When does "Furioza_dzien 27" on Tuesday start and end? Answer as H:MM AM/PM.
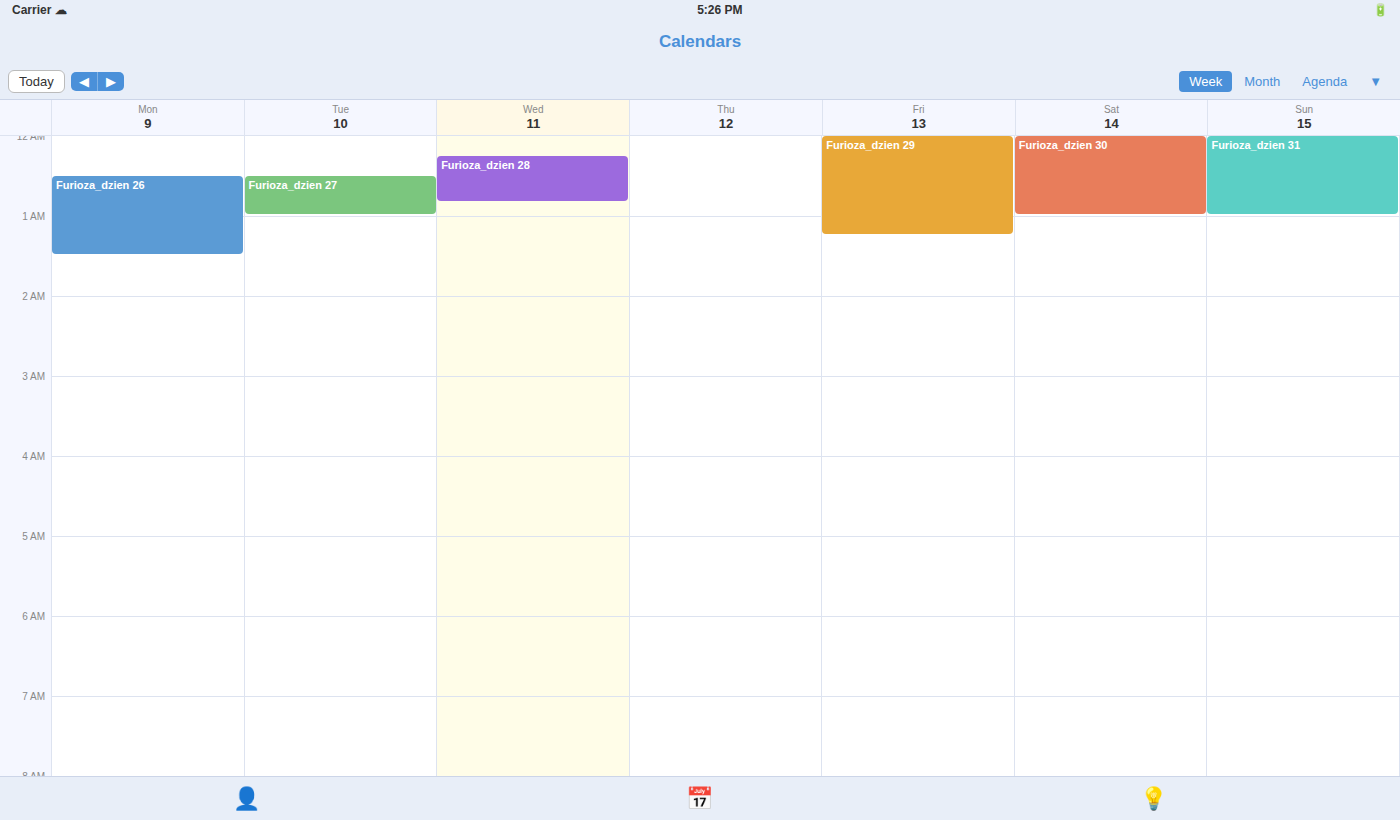
12:30 AM to 1:00 AM